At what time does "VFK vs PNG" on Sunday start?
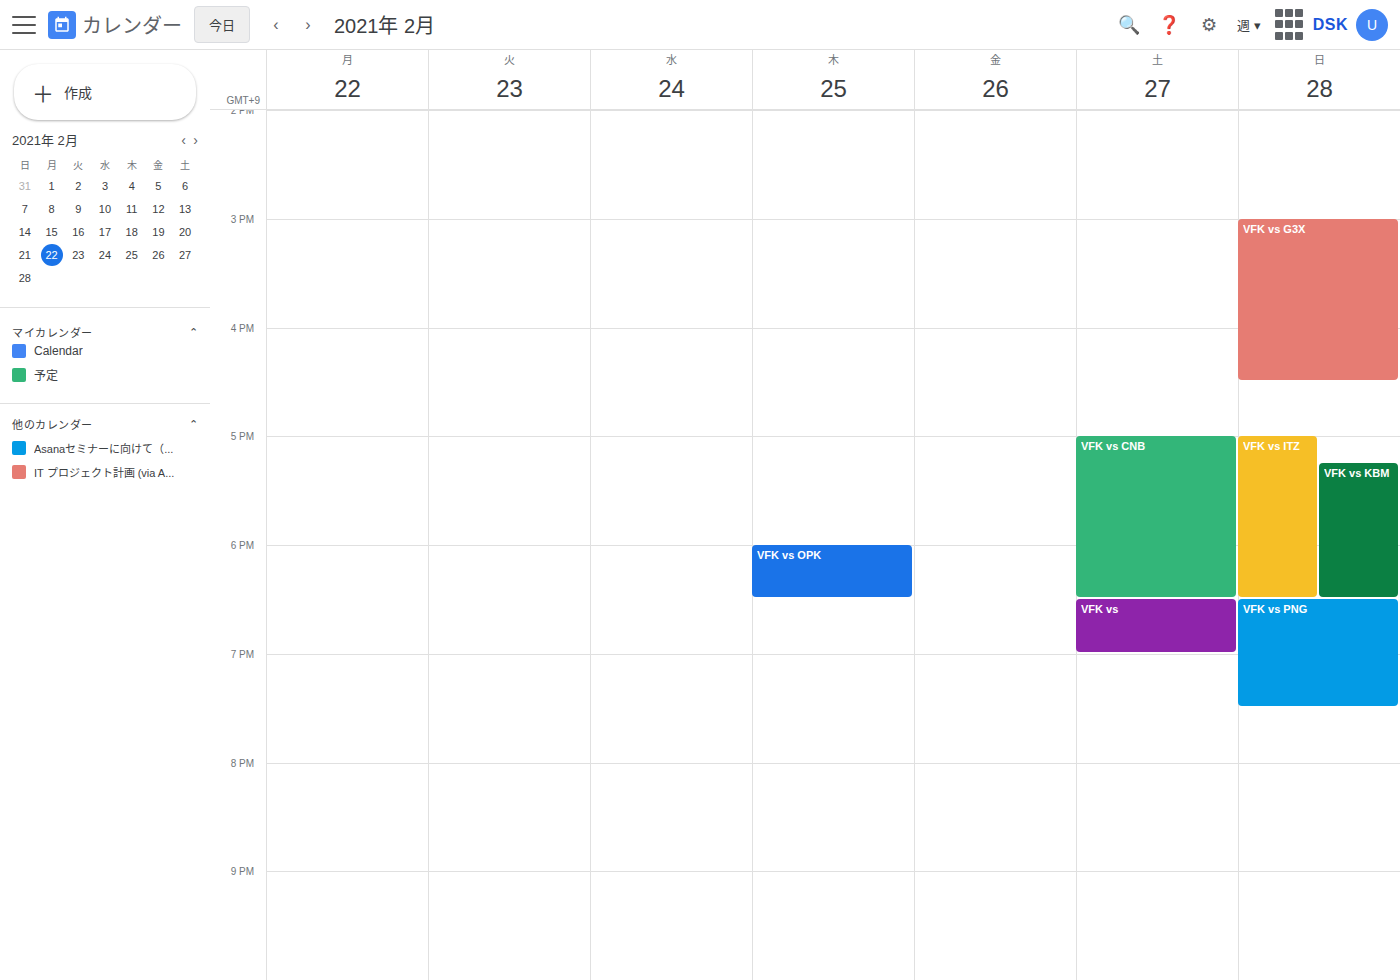
6:30 PM